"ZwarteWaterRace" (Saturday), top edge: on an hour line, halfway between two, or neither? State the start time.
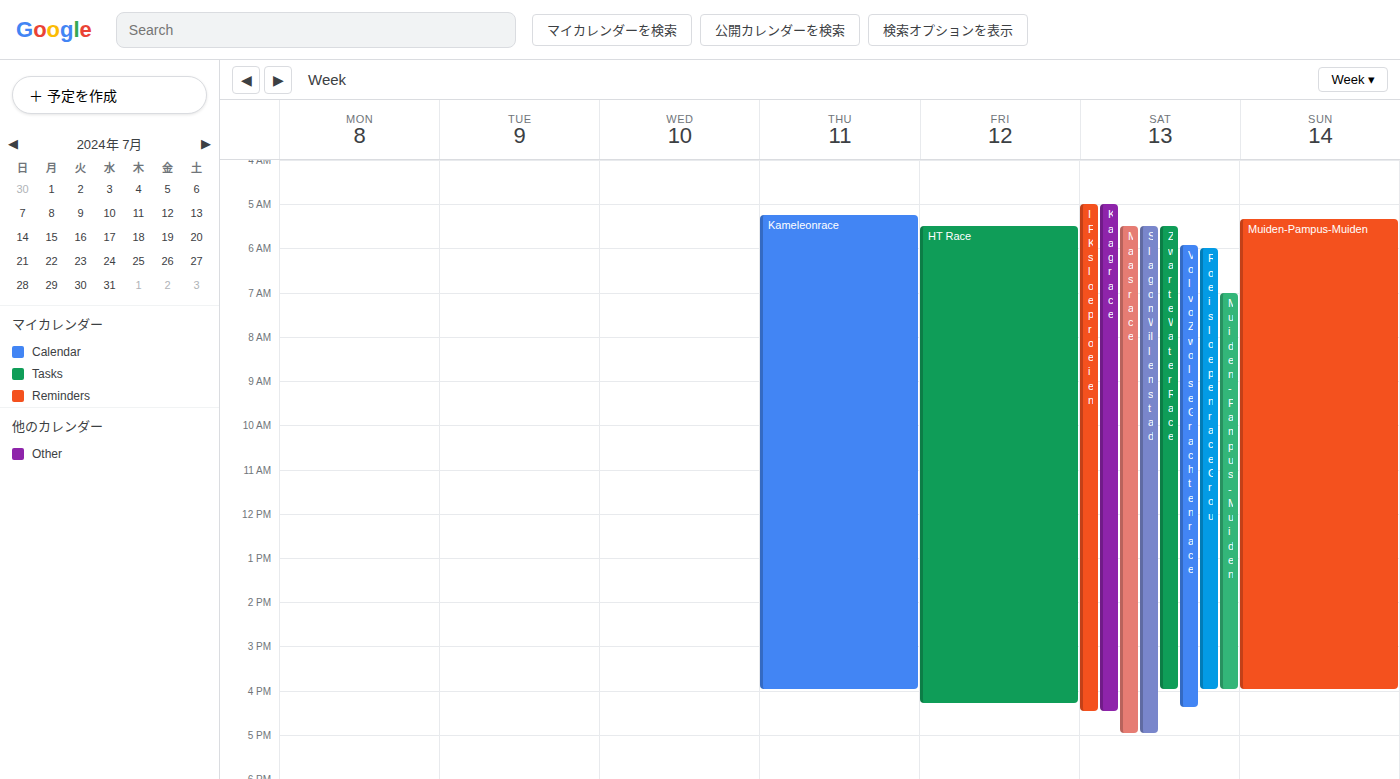
5:30 AM -- halfway between the 5 AM and 6 AM lines.